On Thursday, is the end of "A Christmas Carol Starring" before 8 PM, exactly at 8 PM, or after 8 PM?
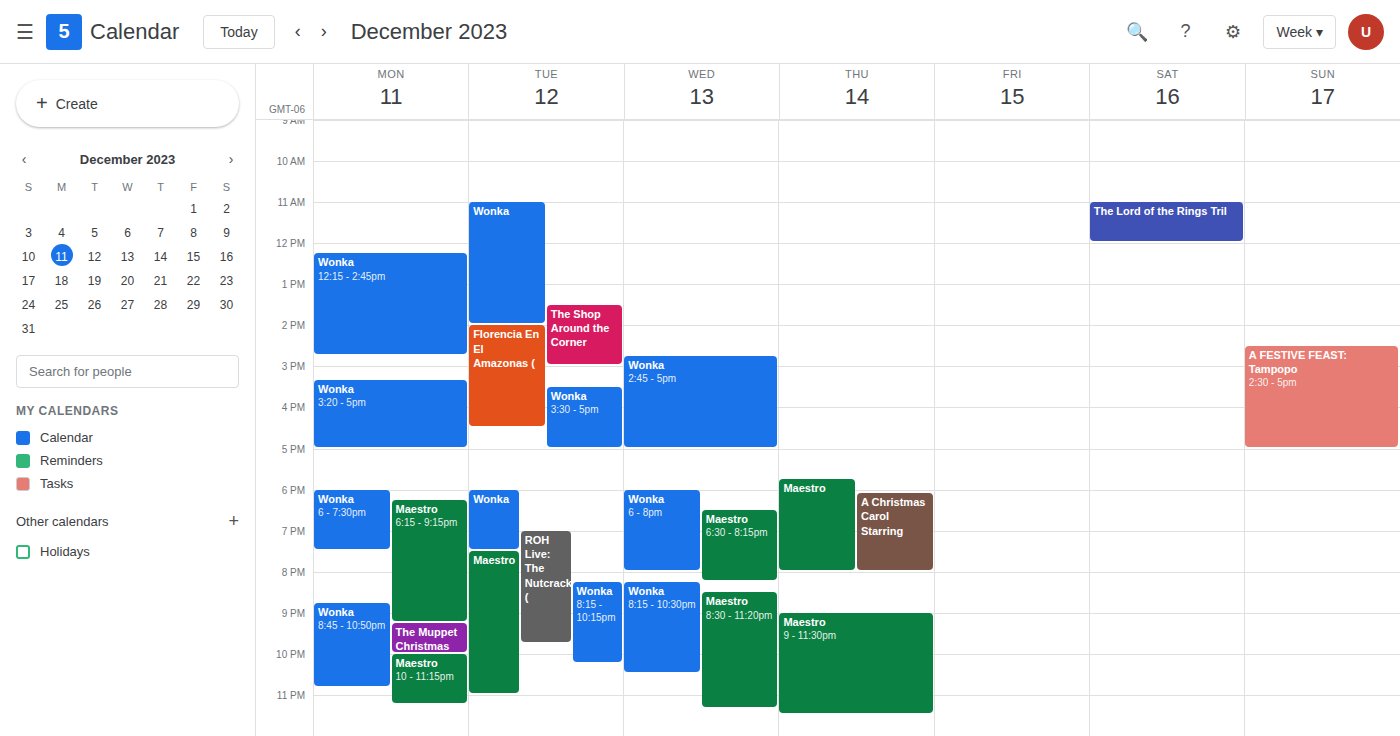
8:00 PM -- exactly at 8 PM, on the 8 PM line.